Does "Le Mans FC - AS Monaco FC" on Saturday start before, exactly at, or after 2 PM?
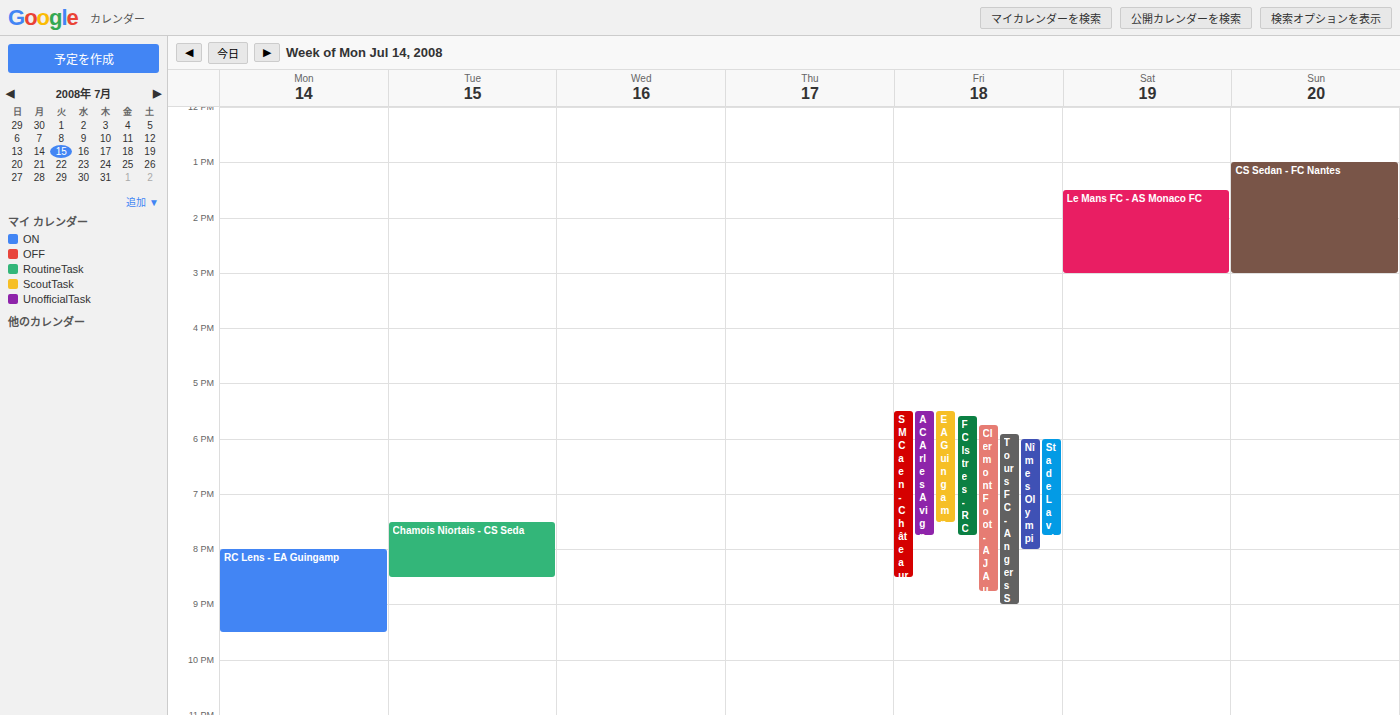
1:30 PM -- before 2 PM, 30 minutes above the 2 PM line.